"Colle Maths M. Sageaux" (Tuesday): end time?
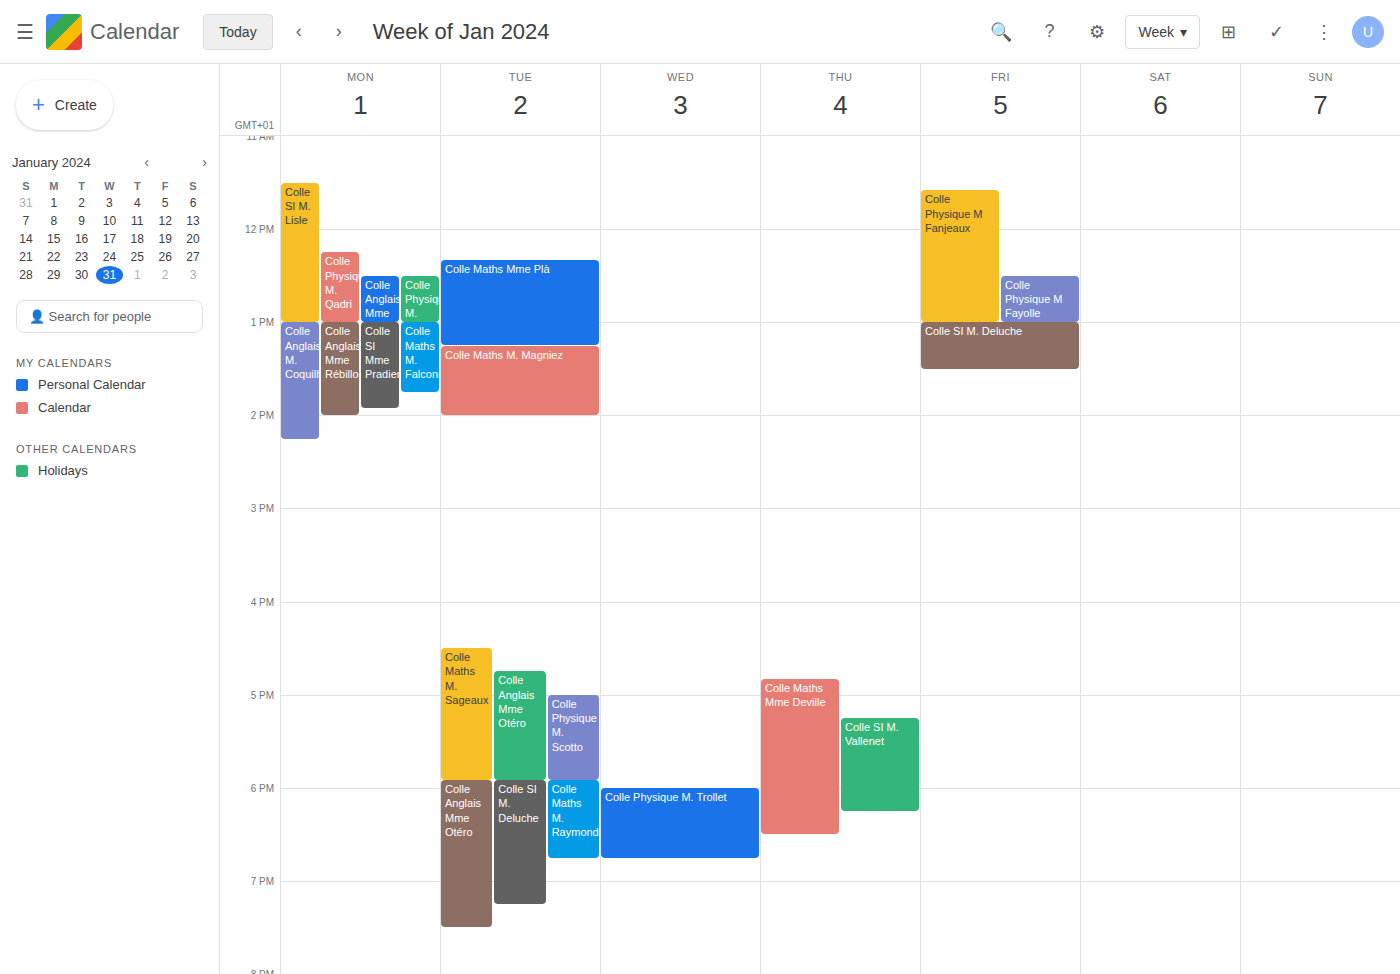
17:55